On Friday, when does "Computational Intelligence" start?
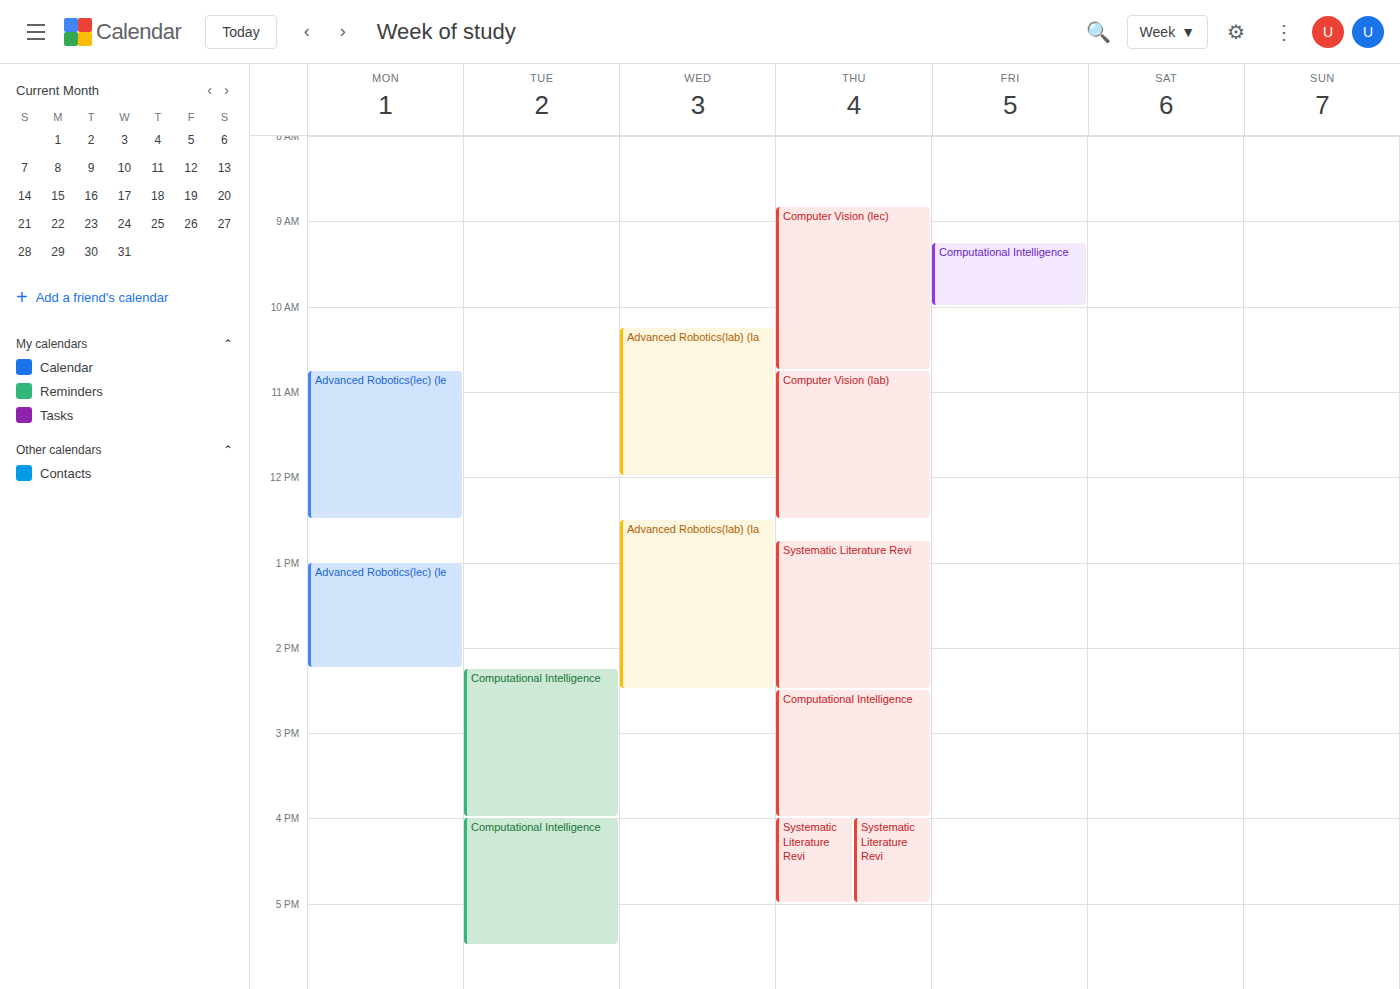
9:15 AM